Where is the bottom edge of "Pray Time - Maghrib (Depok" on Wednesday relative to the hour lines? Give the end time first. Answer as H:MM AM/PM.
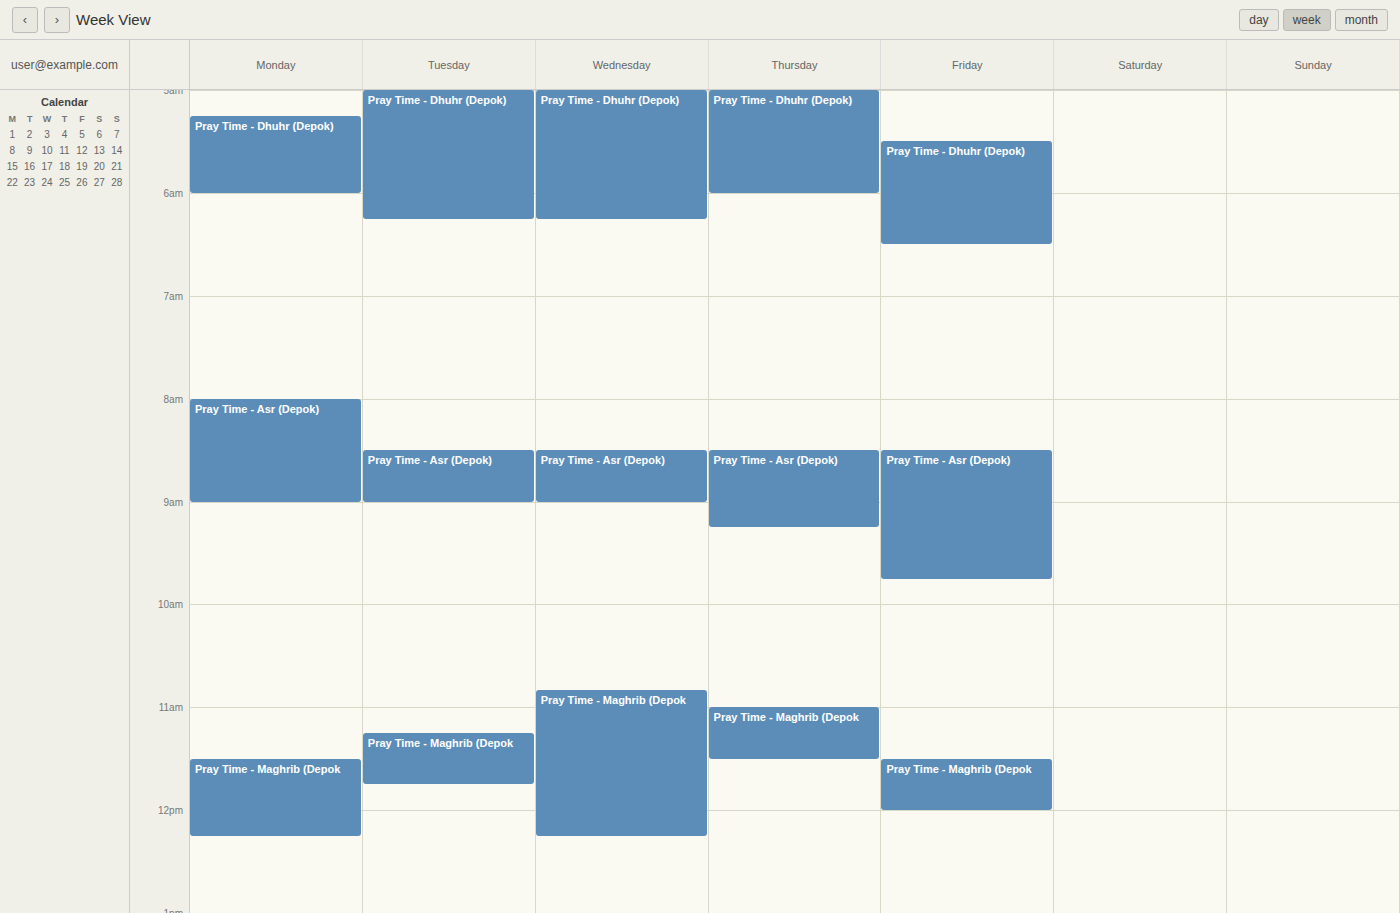
12:15 PM -- neither: a quarter of the way from the 12 PM line to the 1 PM line.